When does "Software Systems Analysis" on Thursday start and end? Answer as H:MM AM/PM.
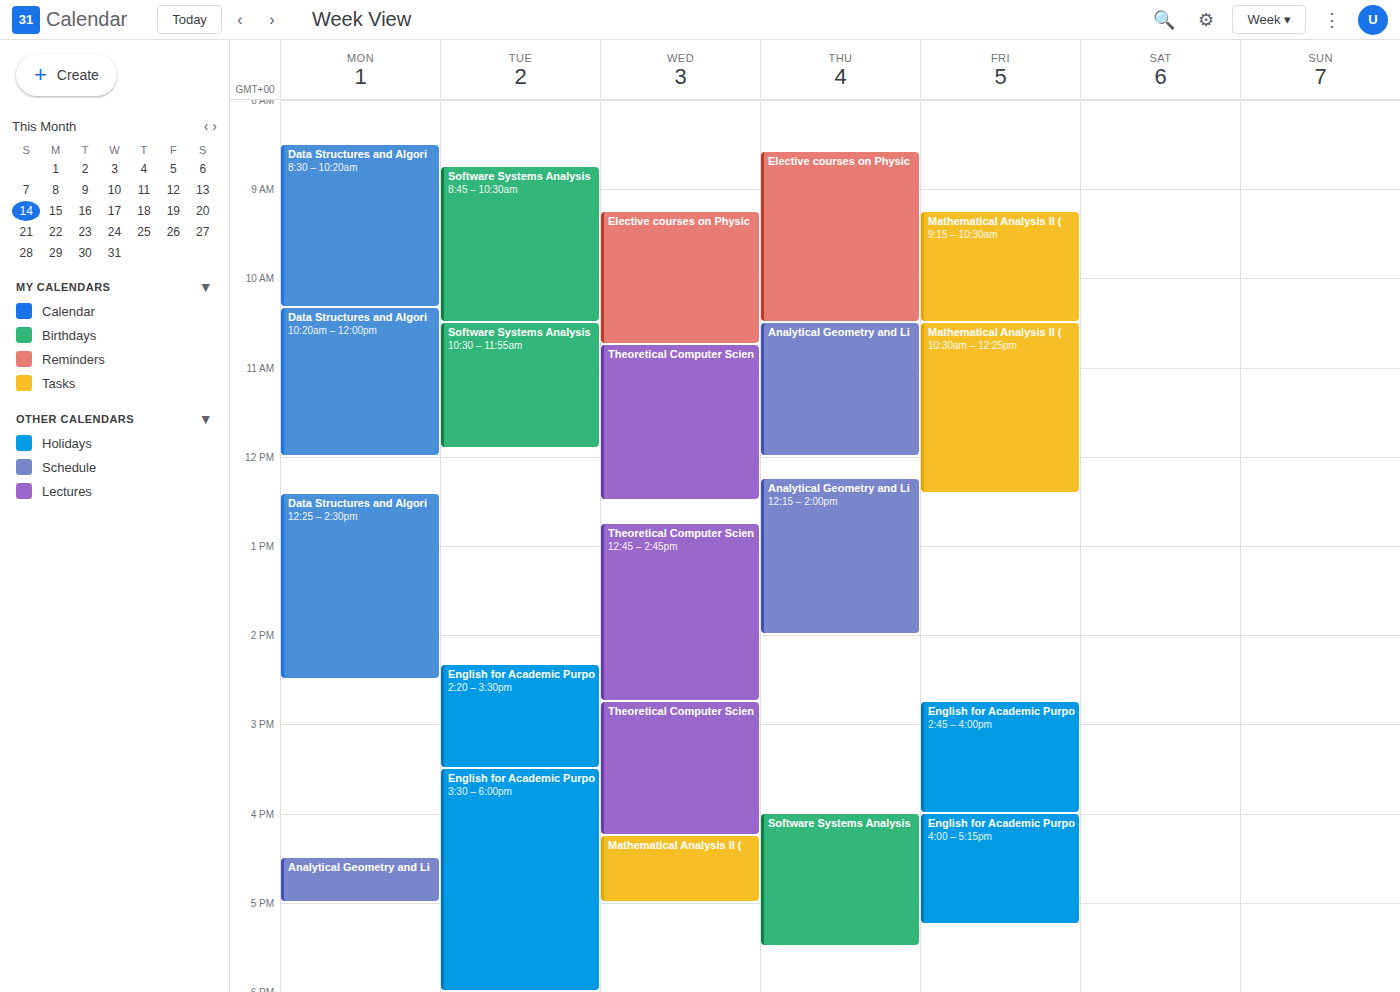
4:00 PM to 5:30 PM